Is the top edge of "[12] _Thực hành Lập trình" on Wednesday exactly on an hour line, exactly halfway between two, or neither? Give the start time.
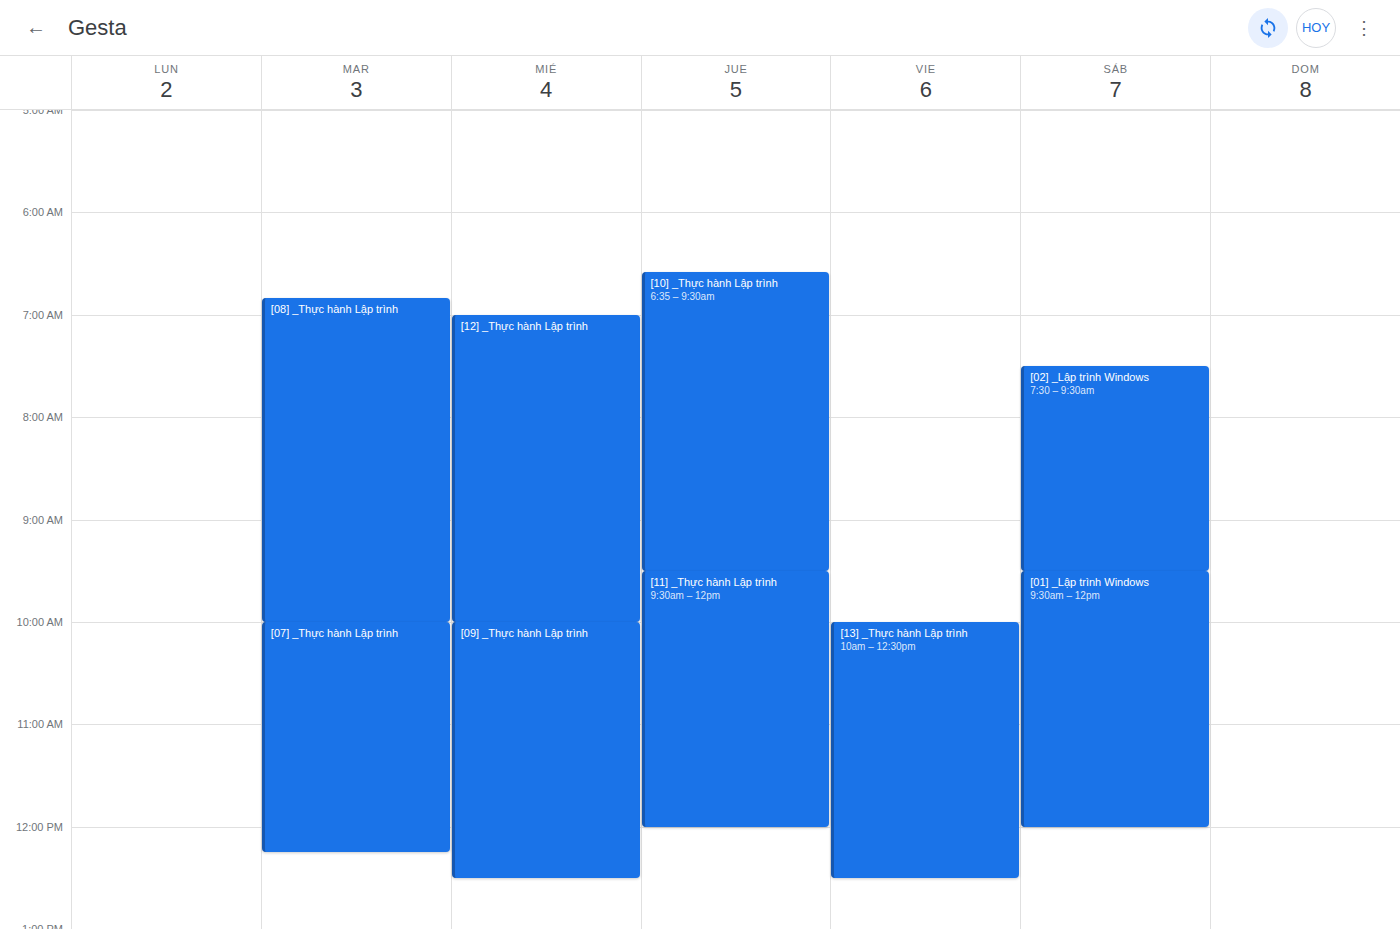
7:00 AM -- exactly on the 7 AM line.